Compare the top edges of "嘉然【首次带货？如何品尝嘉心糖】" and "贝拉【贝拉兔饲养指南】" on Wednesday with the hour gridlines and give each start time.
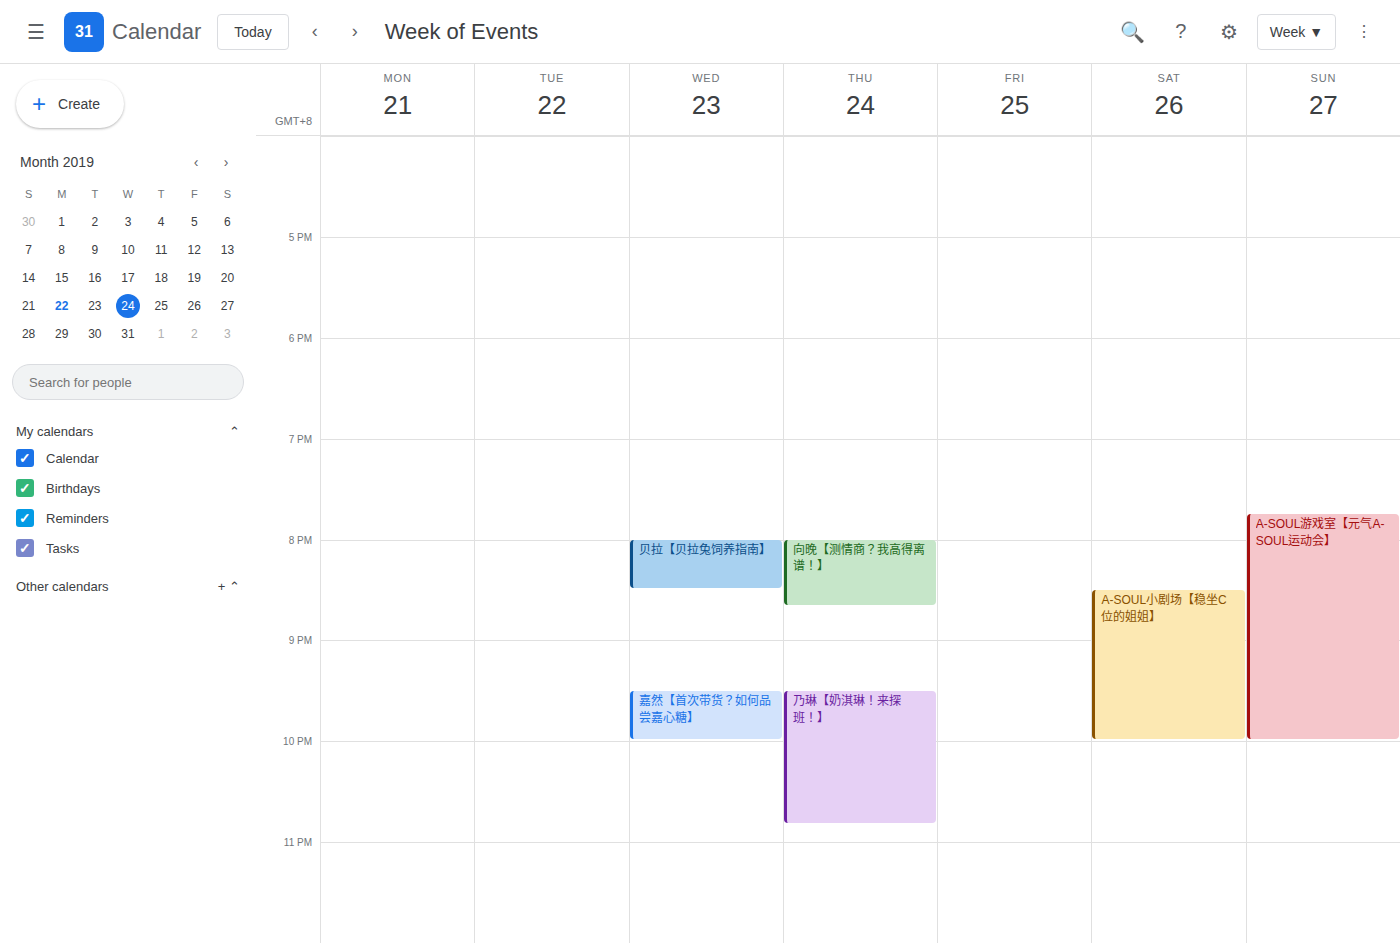
"嘉然【首次带货？如何品尝嘉心糖】": 9:30 PM, halfway between the 9 PM and 10 PM lines. "贝拉【贝拉兔饲养指南】": 8:00 PM, exactly on the 8 PM line.